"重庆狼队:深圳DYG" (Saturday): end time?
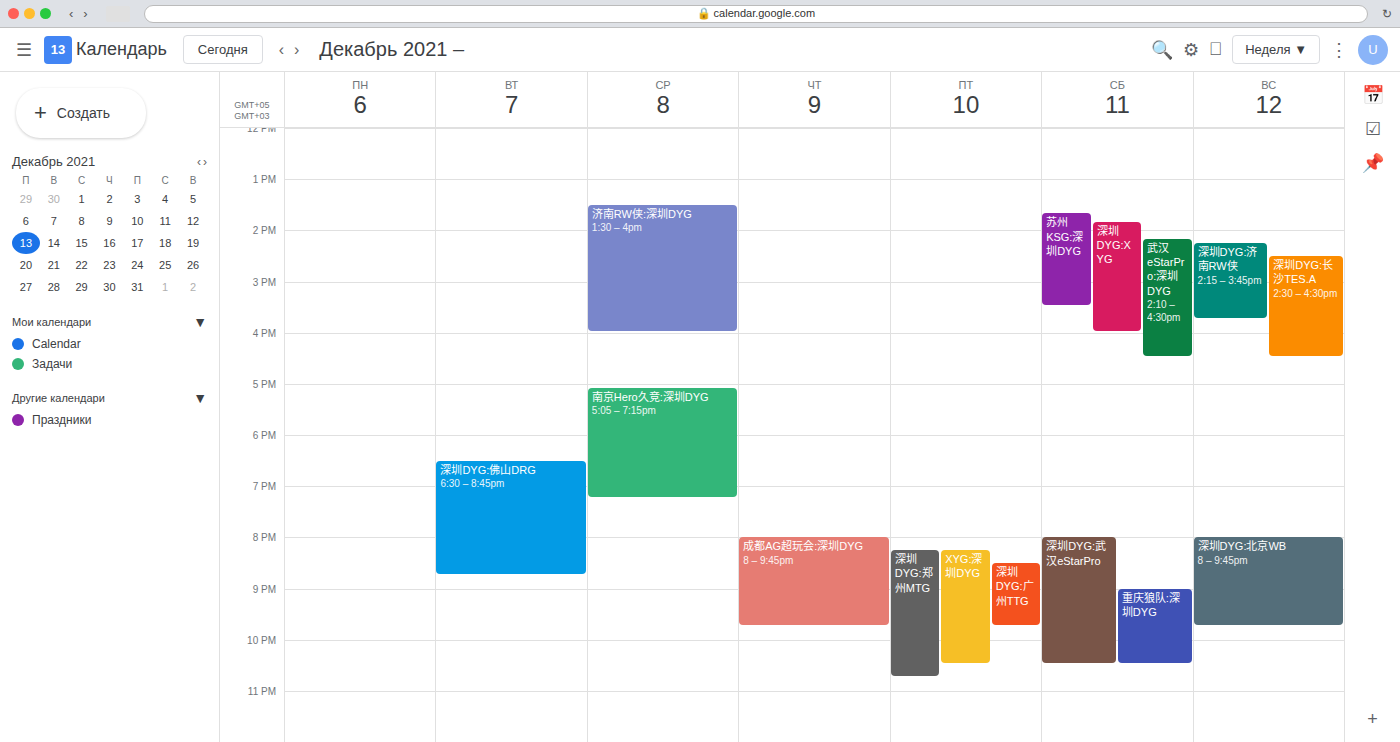
10:30 PM